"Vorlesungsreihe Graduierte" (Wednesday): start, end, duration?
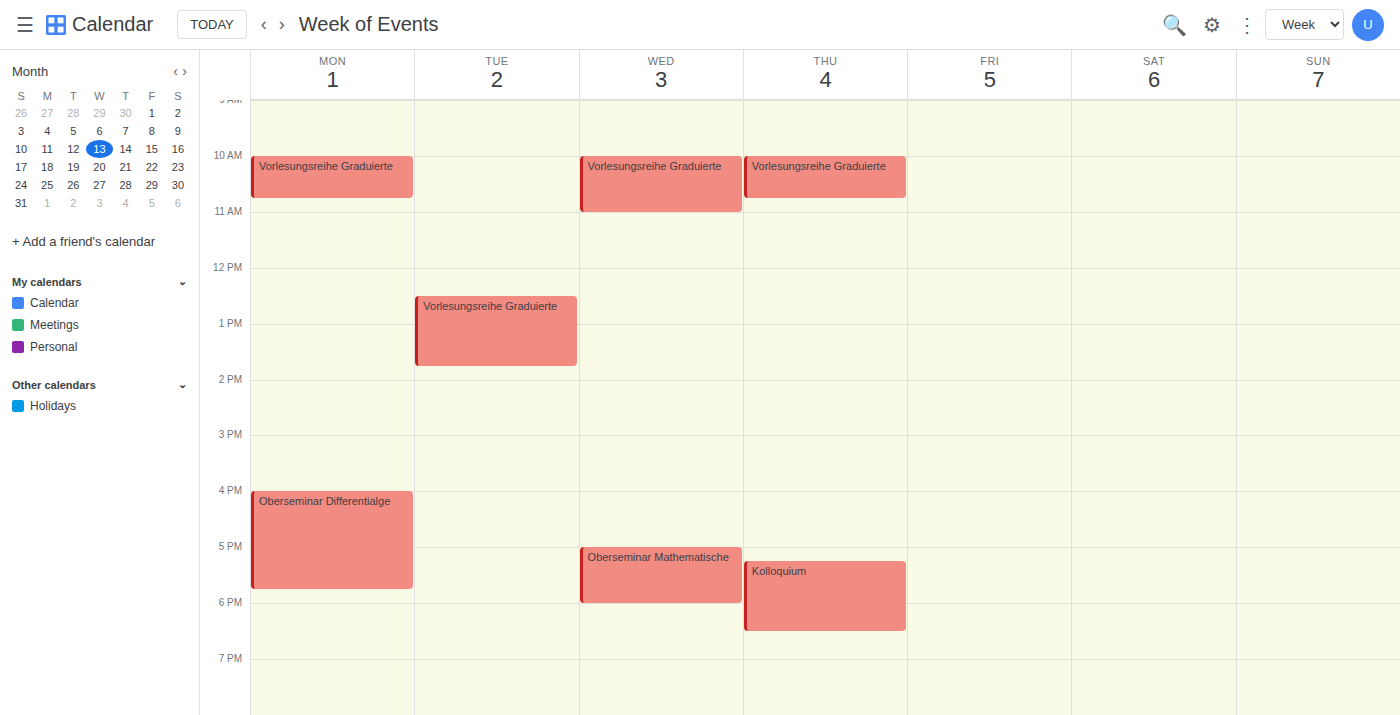
10:00 AM to 11:00 AM, 1 hour